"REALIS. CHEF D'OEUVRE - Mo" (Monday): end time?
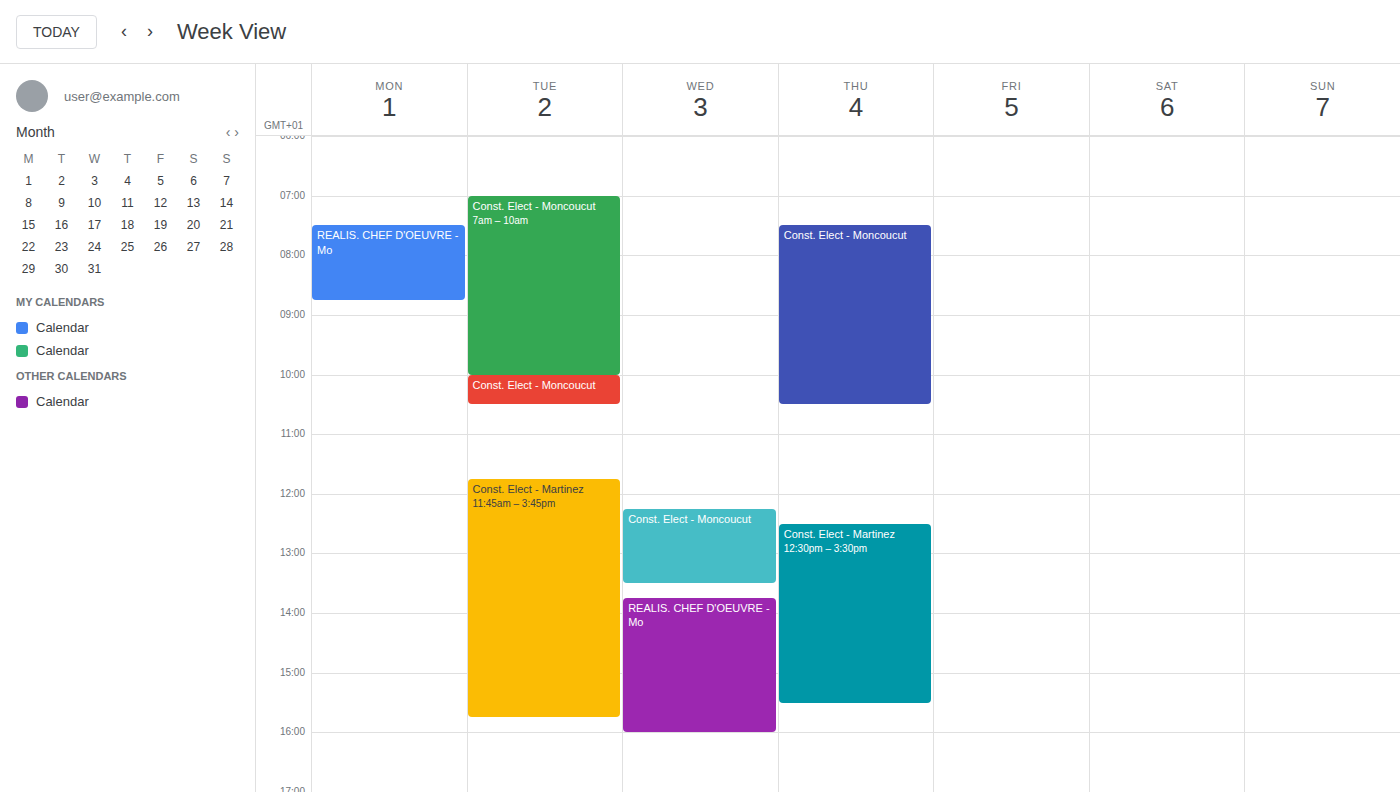
08:45